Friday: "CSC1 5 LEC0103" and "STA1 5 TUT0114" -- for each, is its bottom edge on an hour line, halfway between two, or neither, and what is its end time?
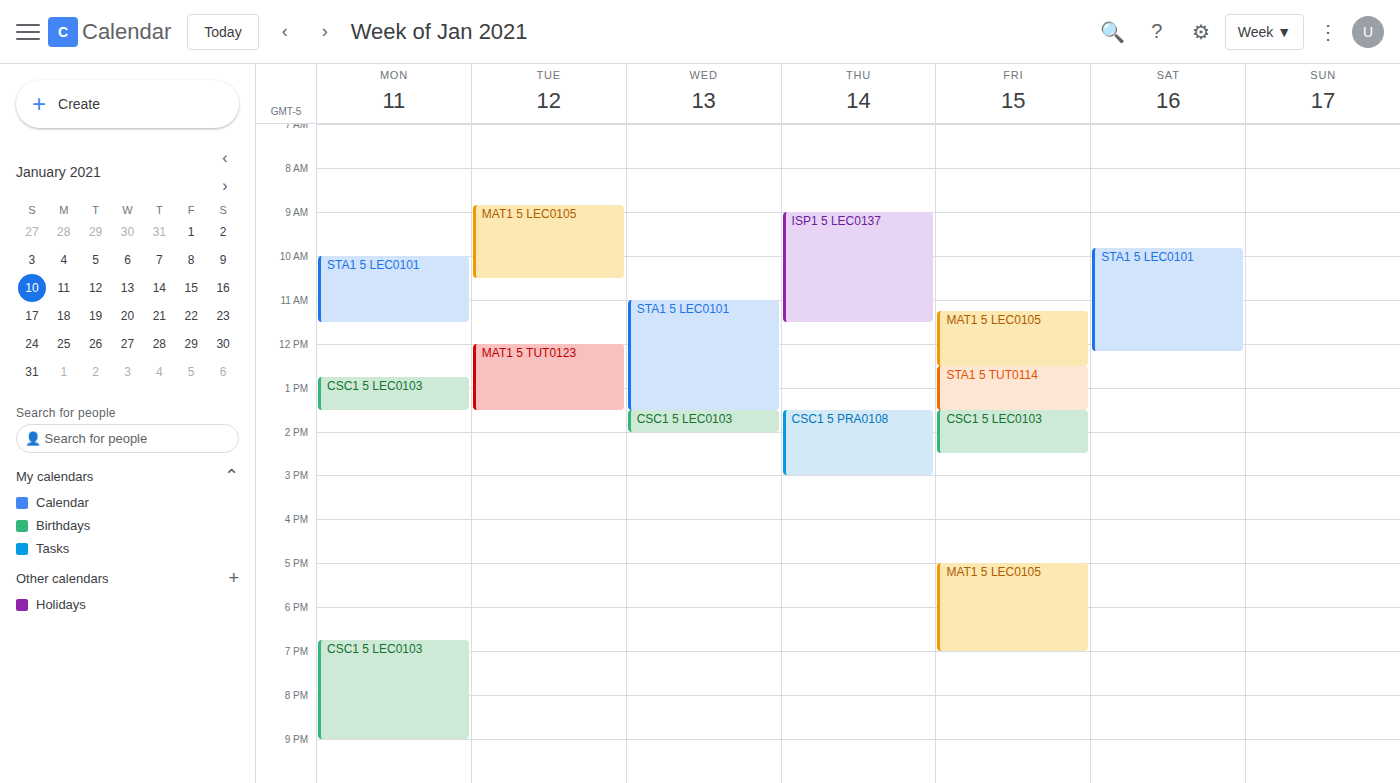
"CSC1 5 LEC0103": 2:30 PM, halfway between the 2 PM and 3 PM lines. "STA1 5 TUT0114": 1:30 PM, halfway between the 1 PM and 2 PM lines.